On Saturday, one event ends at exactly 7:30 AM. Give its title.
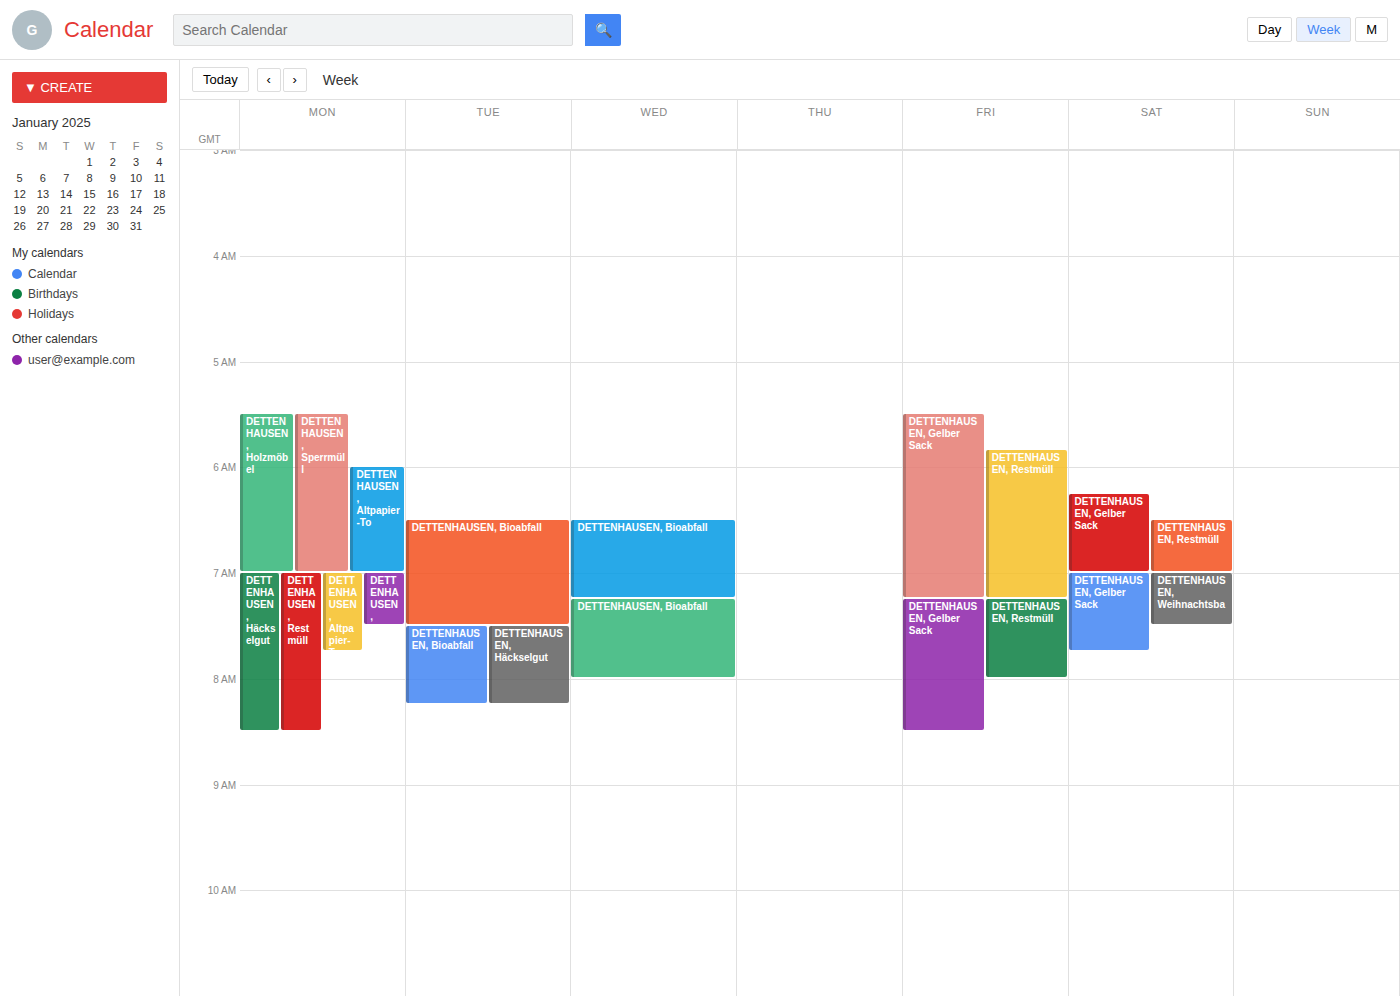
"DETTENHAUSEN, Weihnachtsba"